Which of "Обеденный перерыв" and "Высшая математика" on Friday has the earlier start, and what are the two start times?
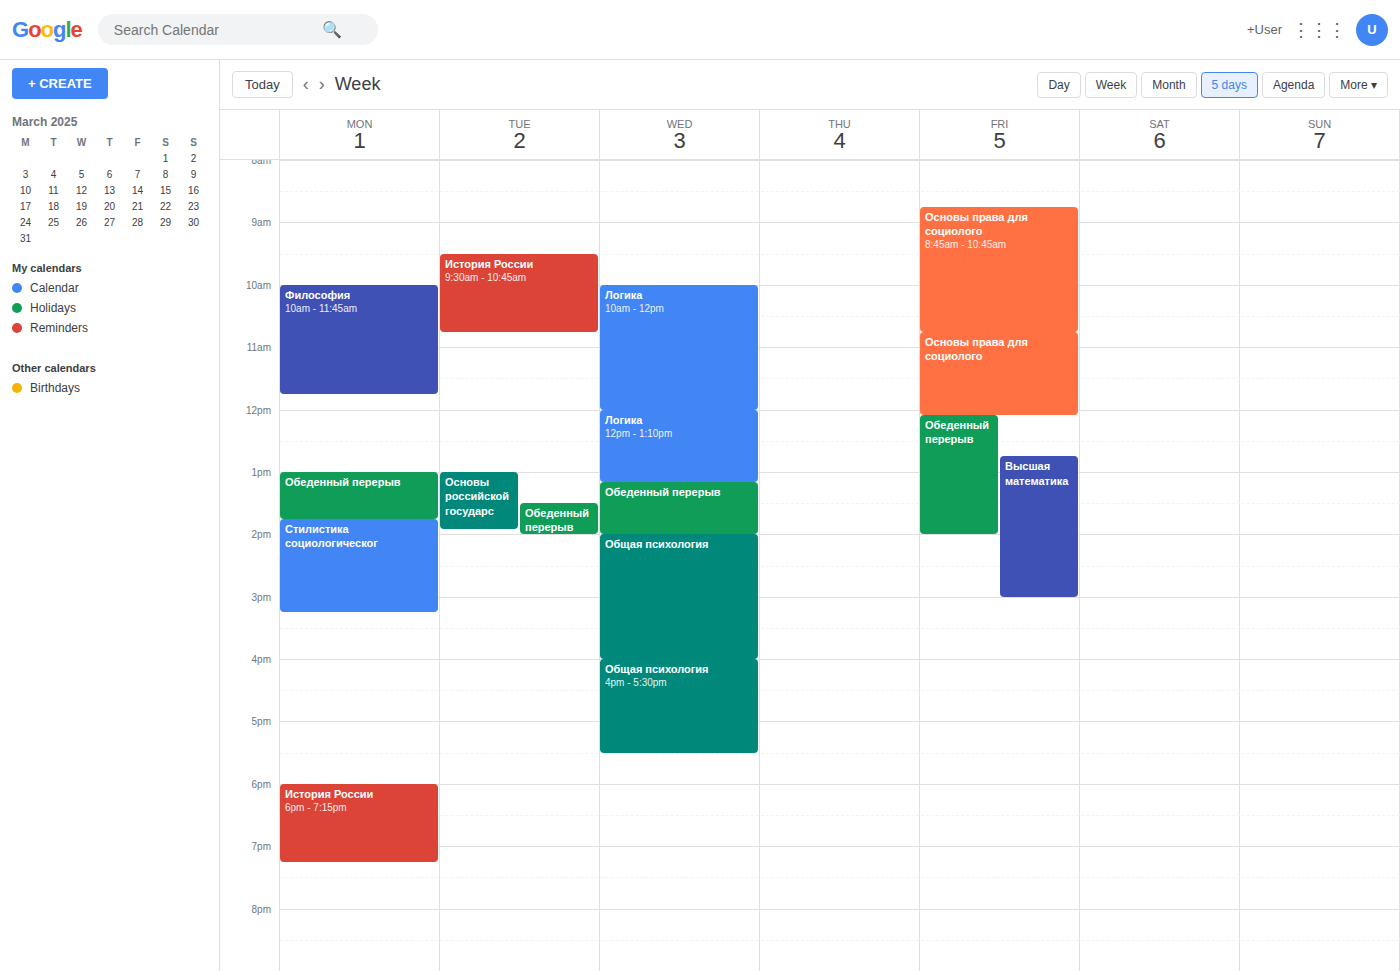
"Обеденный перерыв" 12:05; "Высшая математика" 12:45.